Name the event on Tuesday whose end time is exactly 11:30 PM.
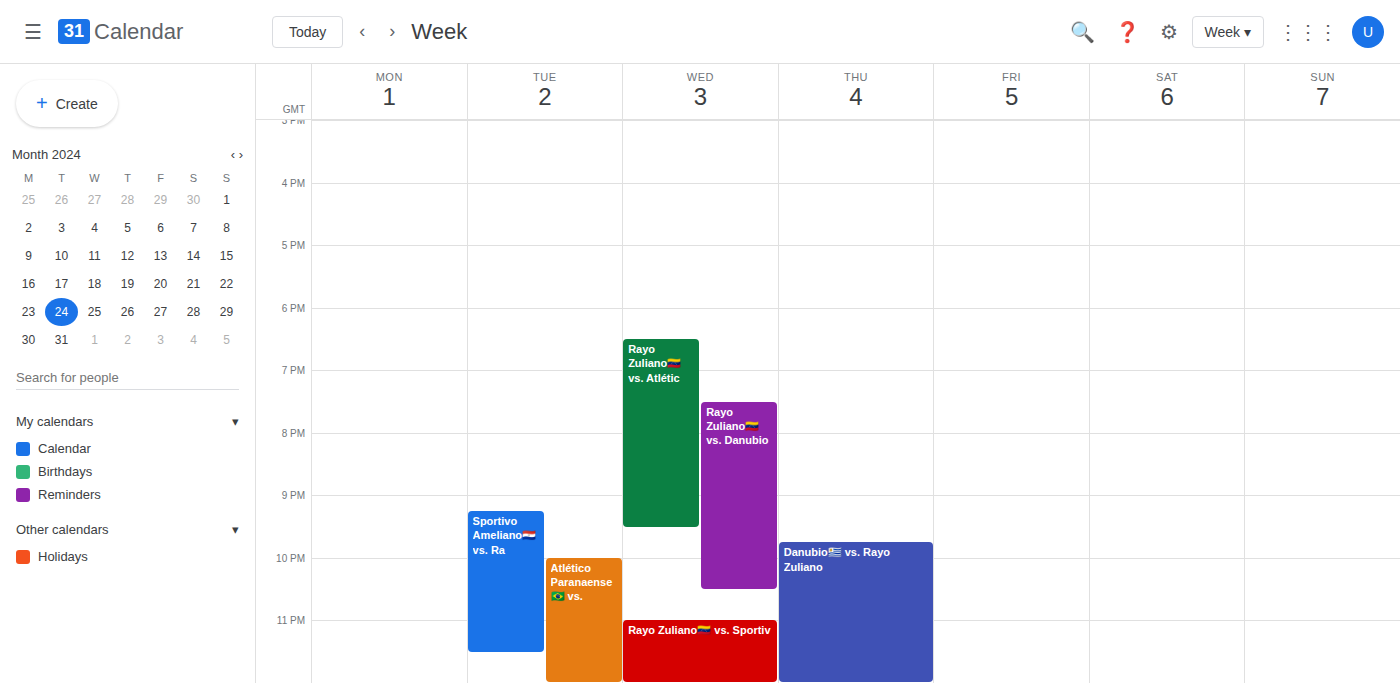
"Sportivo Ameliano🇵🇾 vs. Ra"